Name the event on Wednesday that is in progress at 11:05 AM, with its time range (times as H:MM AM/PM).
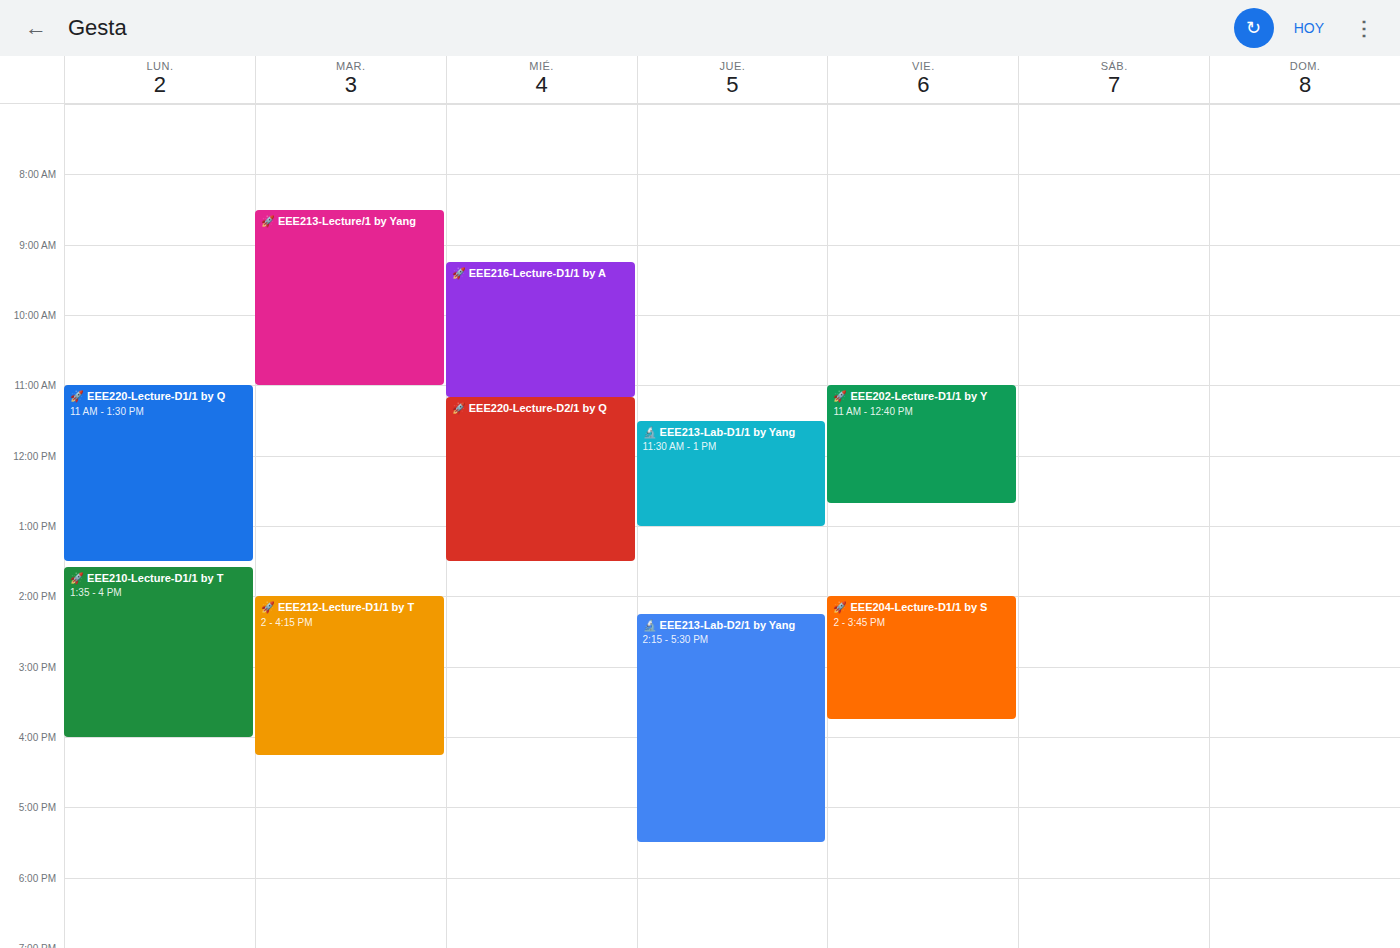
"🚀 EEE216-Lecture-D1/1 by A", 9:15 AM to 11:10 AM